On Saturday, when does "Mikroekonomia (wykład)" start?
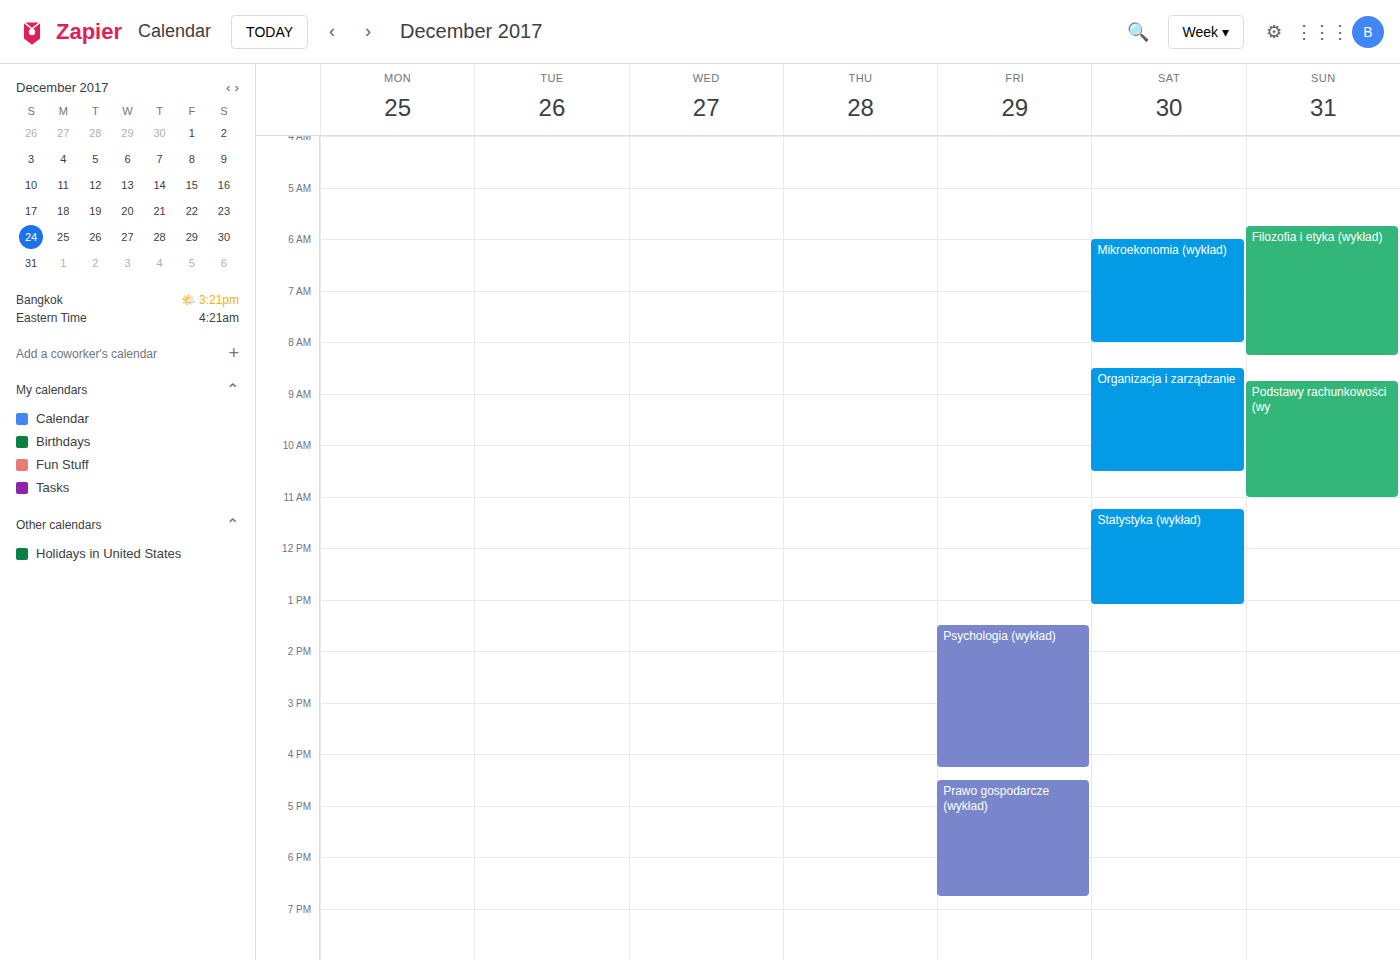
6:00 AM